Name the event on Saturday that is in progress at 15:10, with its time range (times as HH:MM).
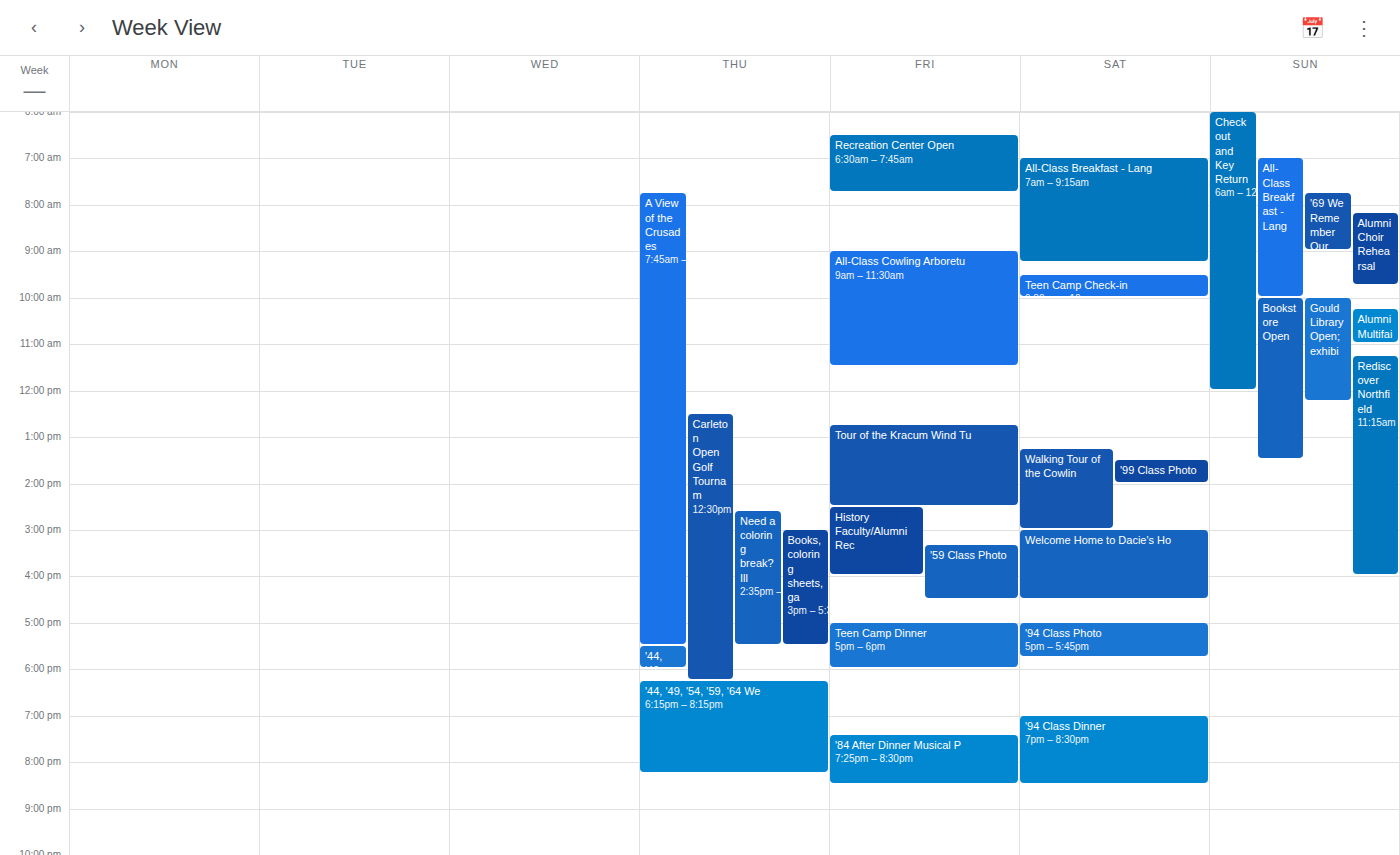
"Welcome Home to Dacie's Ho", 15:00 to 16:30